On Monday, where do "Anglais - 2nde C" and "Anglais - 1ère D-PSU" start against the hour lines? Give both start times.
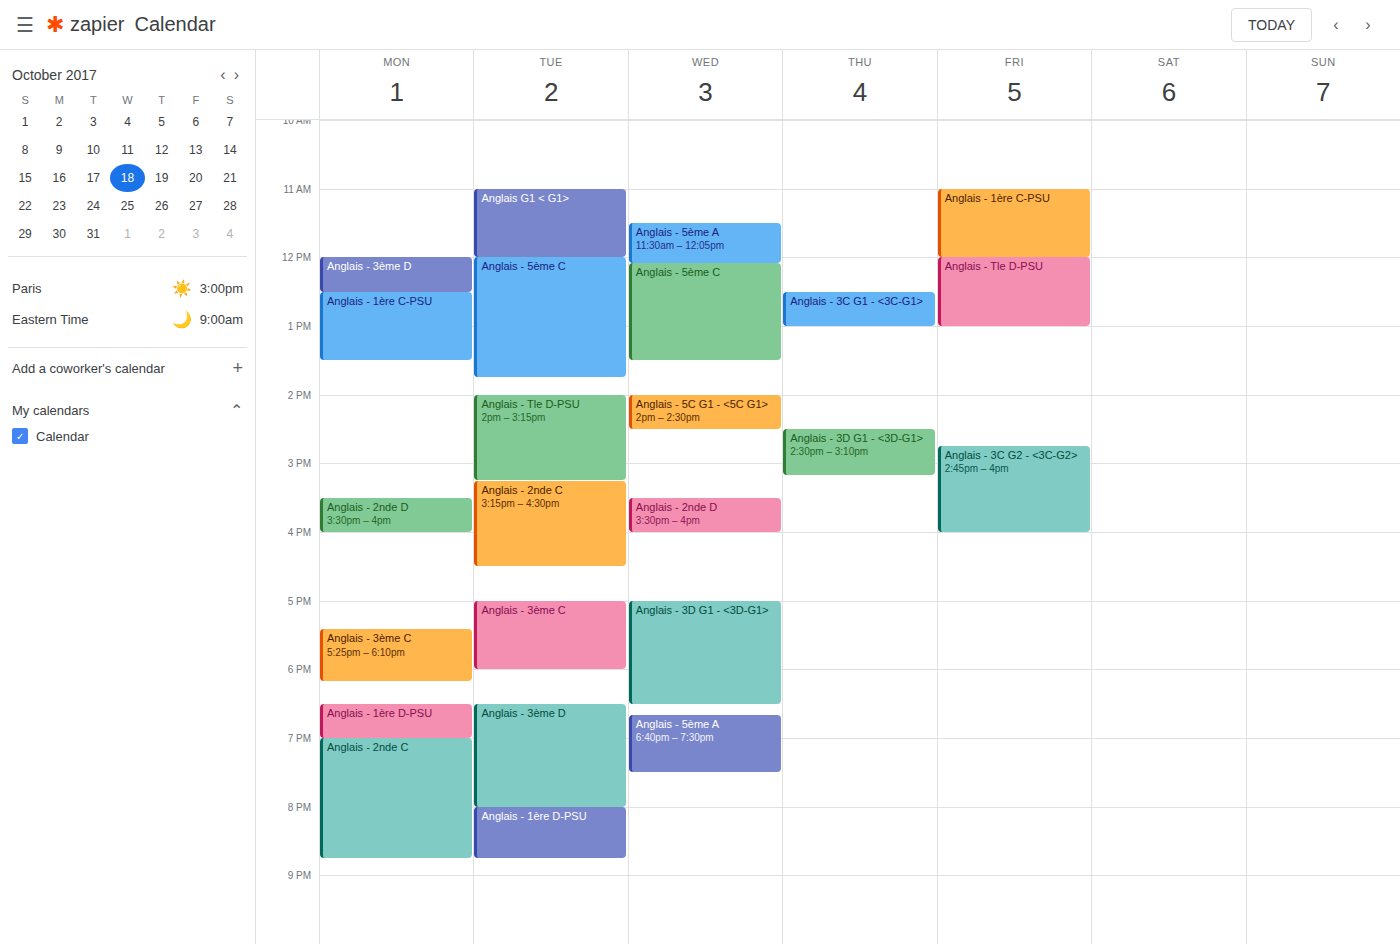
"Anglais - 2nde C": 19:00, exactly on the 19:00 line. "Anglais - 1ère D-PSU": 18:30, halfway between the 18:00 and 19:00 lines.